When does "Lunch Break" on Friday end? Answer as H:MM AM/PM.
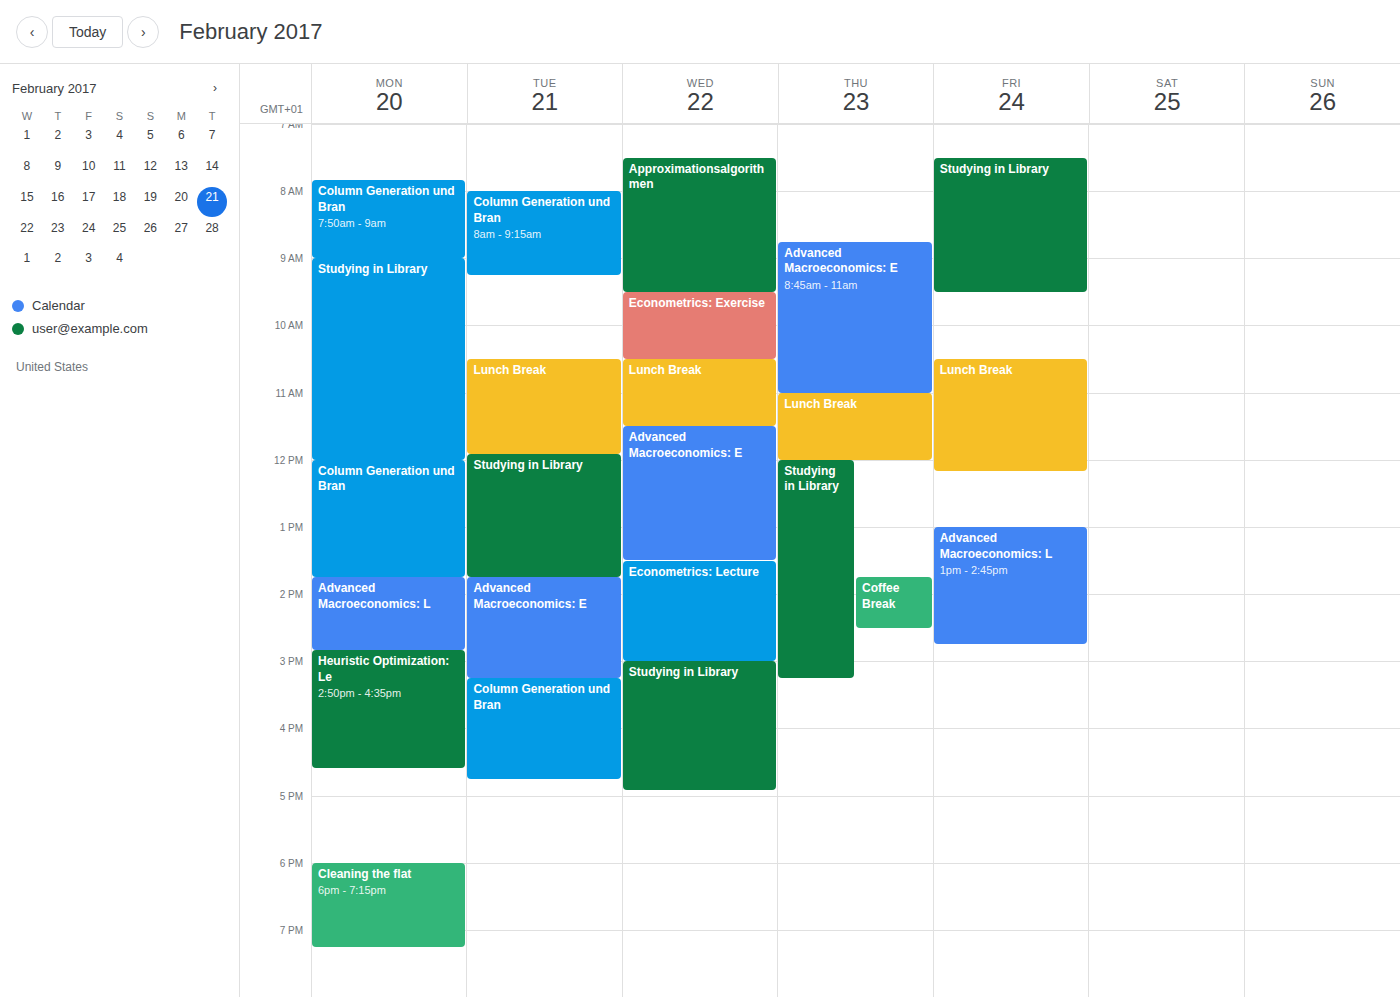
12:10 PM